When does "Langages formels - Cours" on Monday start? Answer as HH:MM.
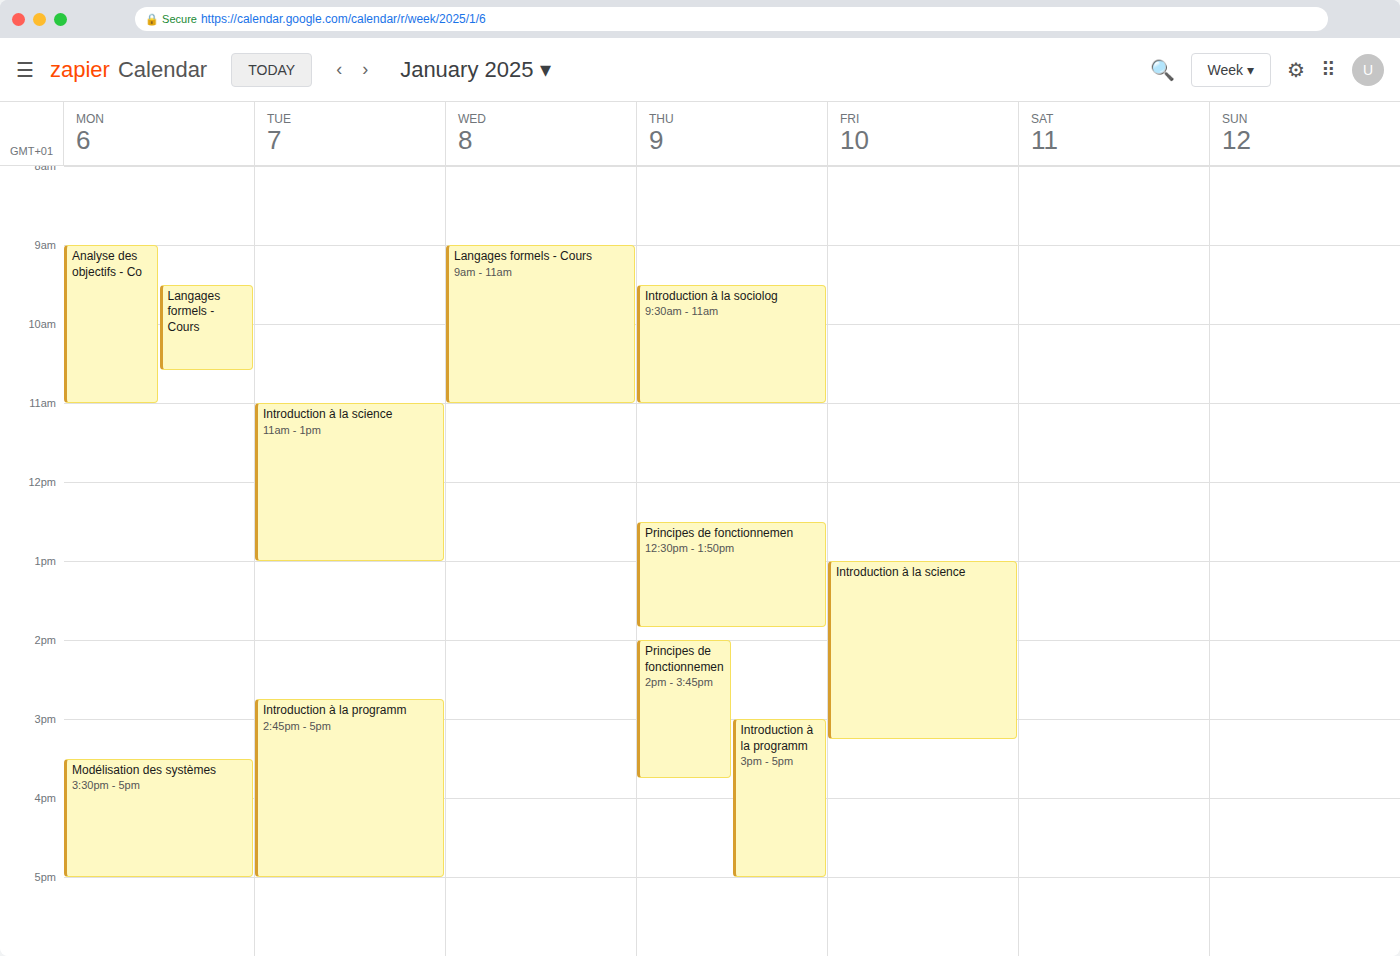
09:30